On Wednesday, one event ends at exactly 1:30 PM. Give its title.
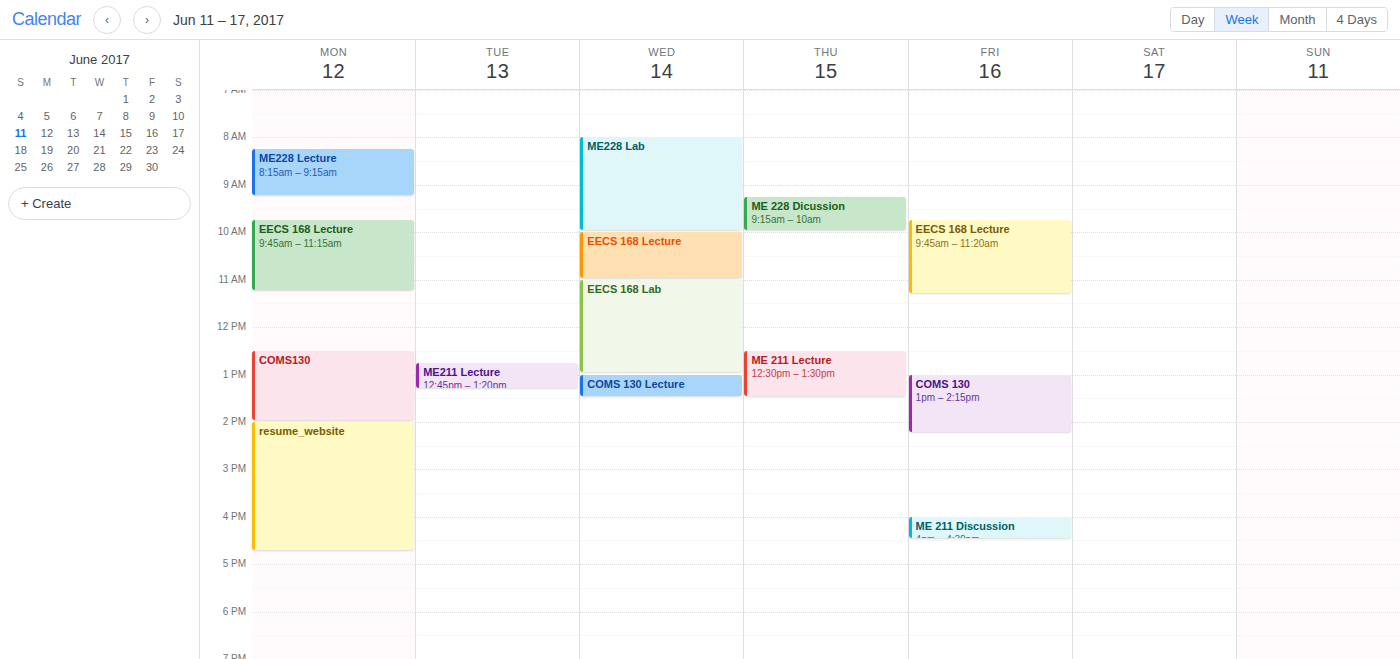
"COMS 130 Lecture"